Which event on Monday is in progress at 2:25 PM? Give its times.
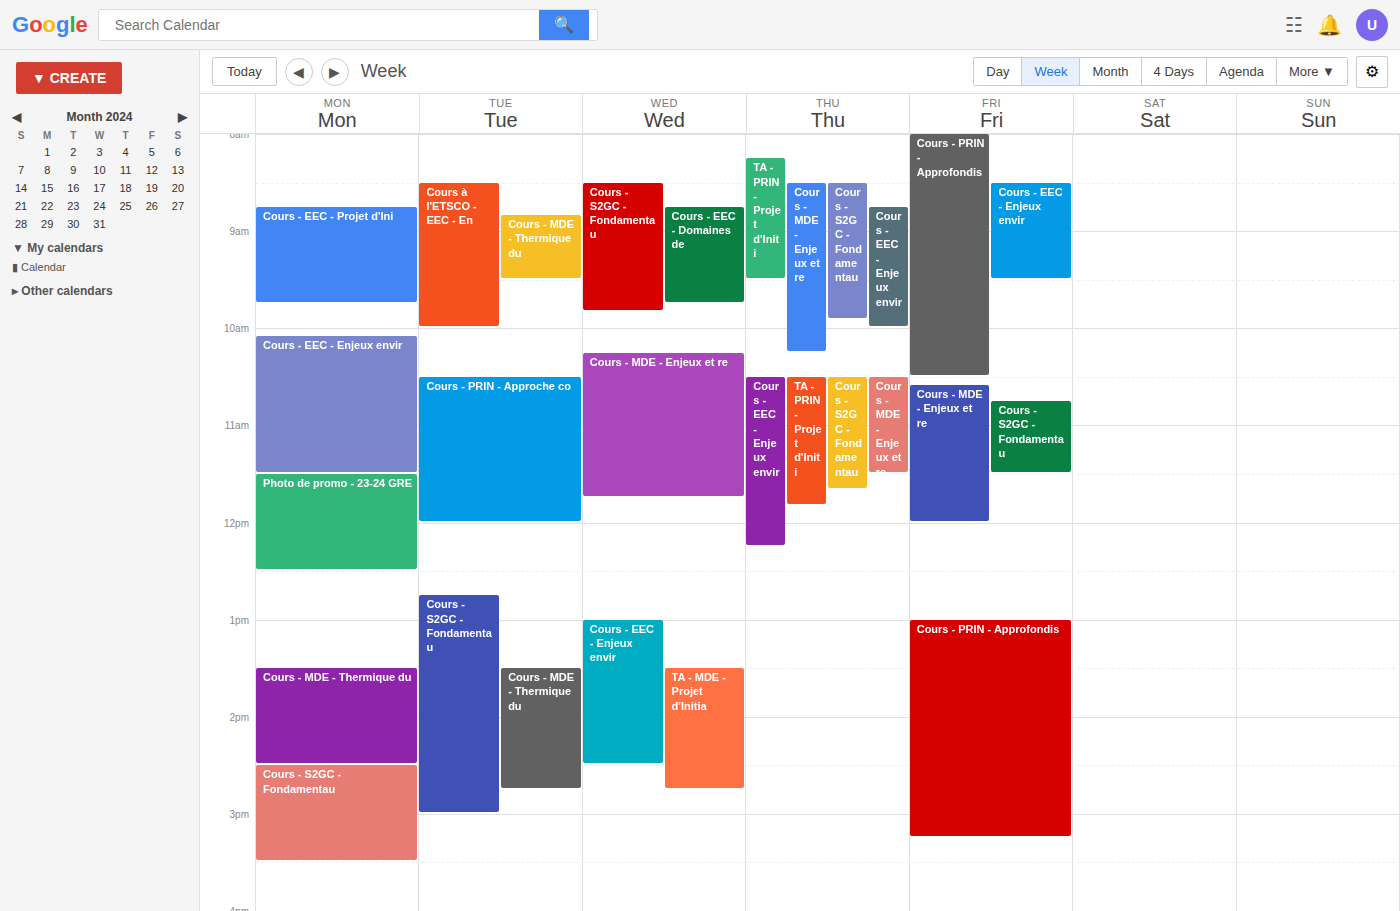
"Cours - MDE - Thermique du", 1:30 PM to 2:30 PM